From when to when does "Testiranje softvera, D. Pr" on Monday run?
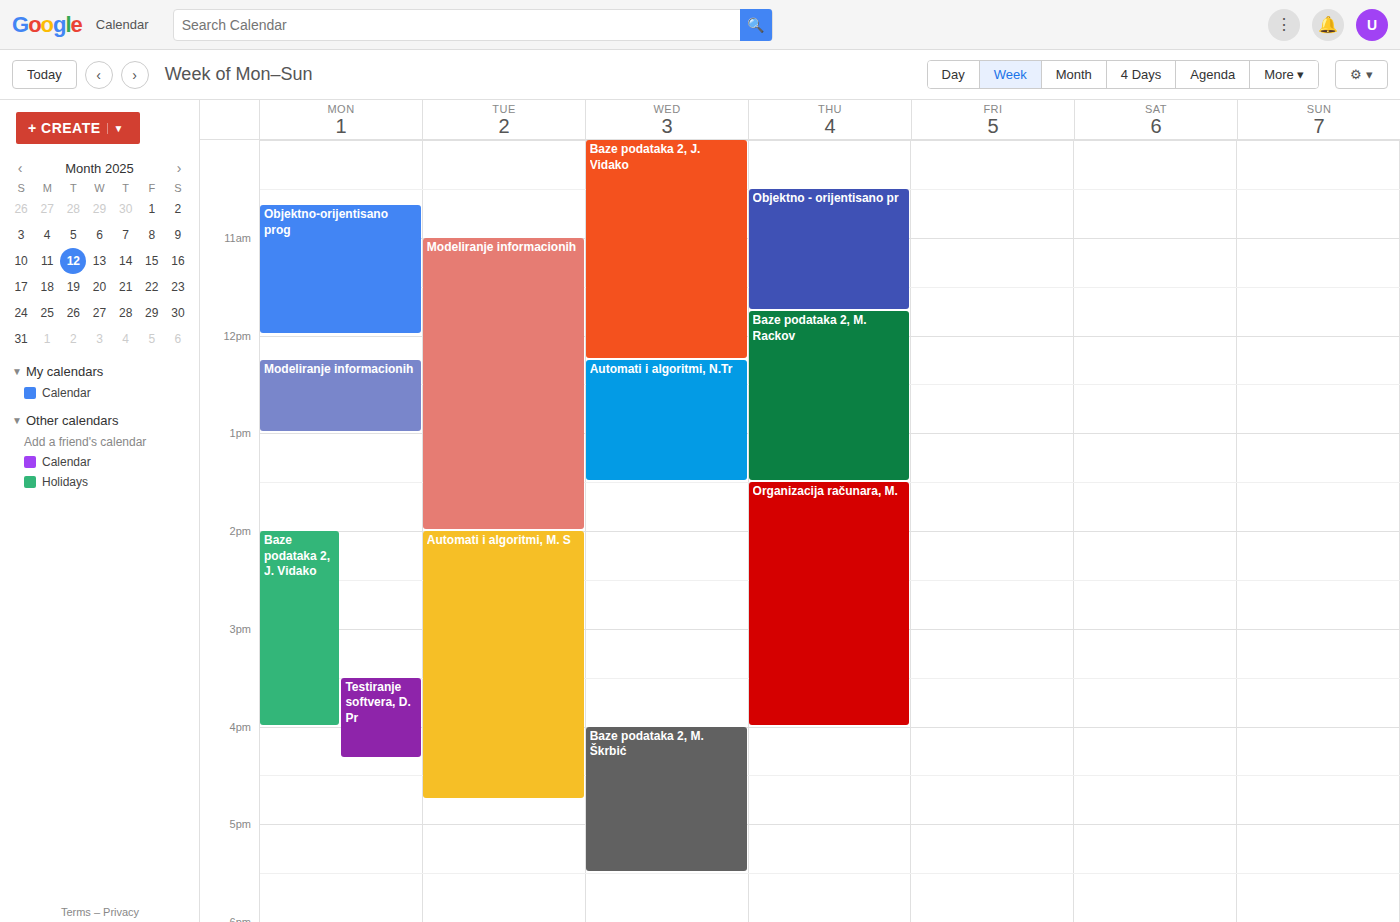
3:30 PM to 4:20 PM